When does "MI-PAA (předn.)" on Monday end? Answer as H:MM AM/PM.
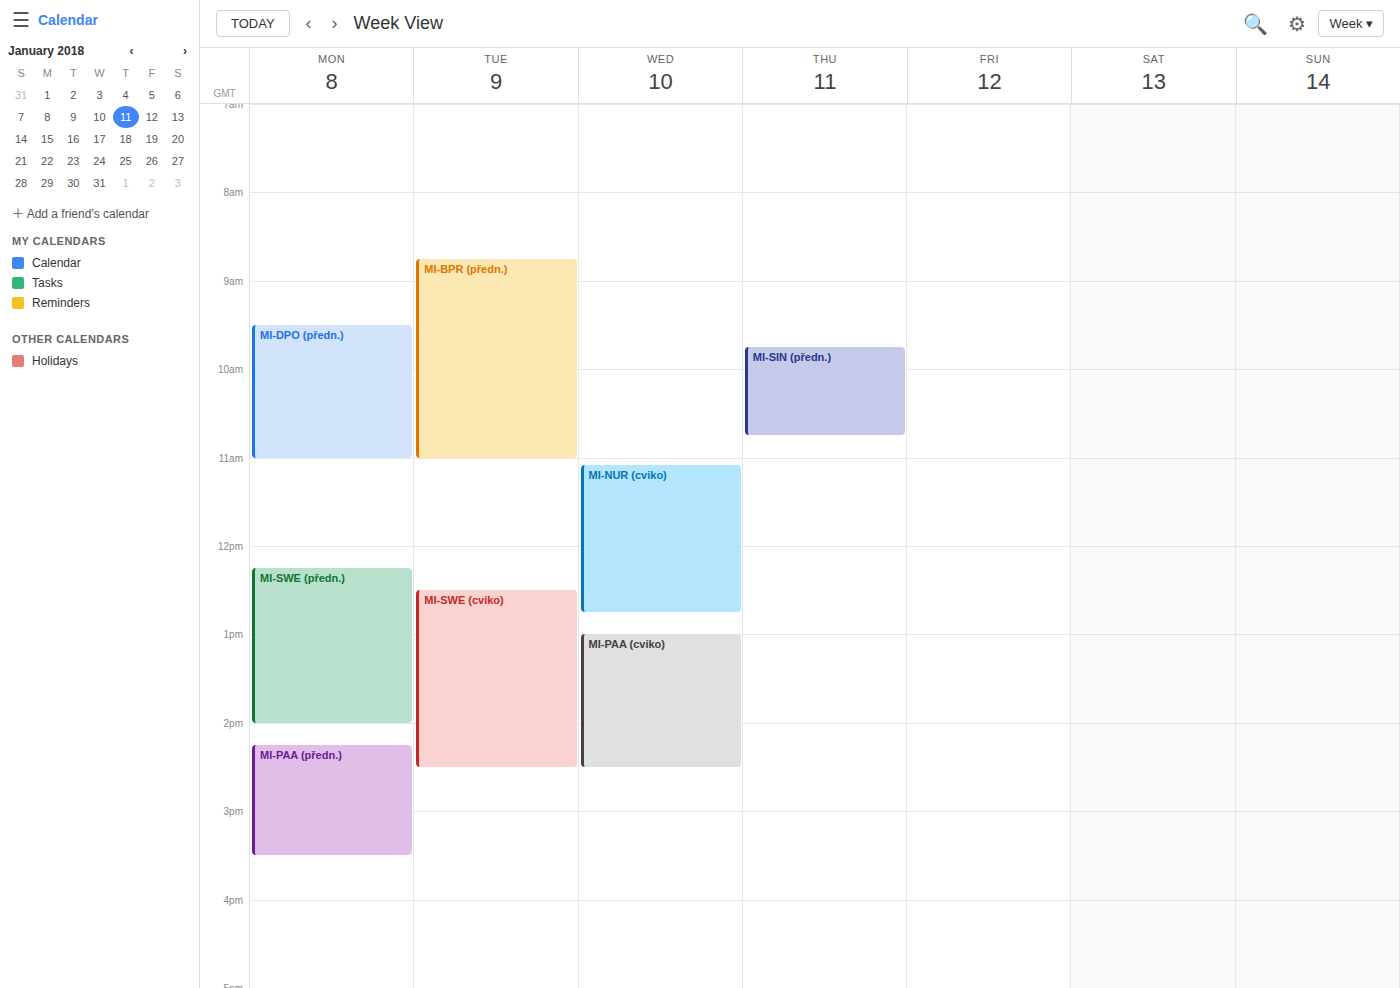
3:30 PM